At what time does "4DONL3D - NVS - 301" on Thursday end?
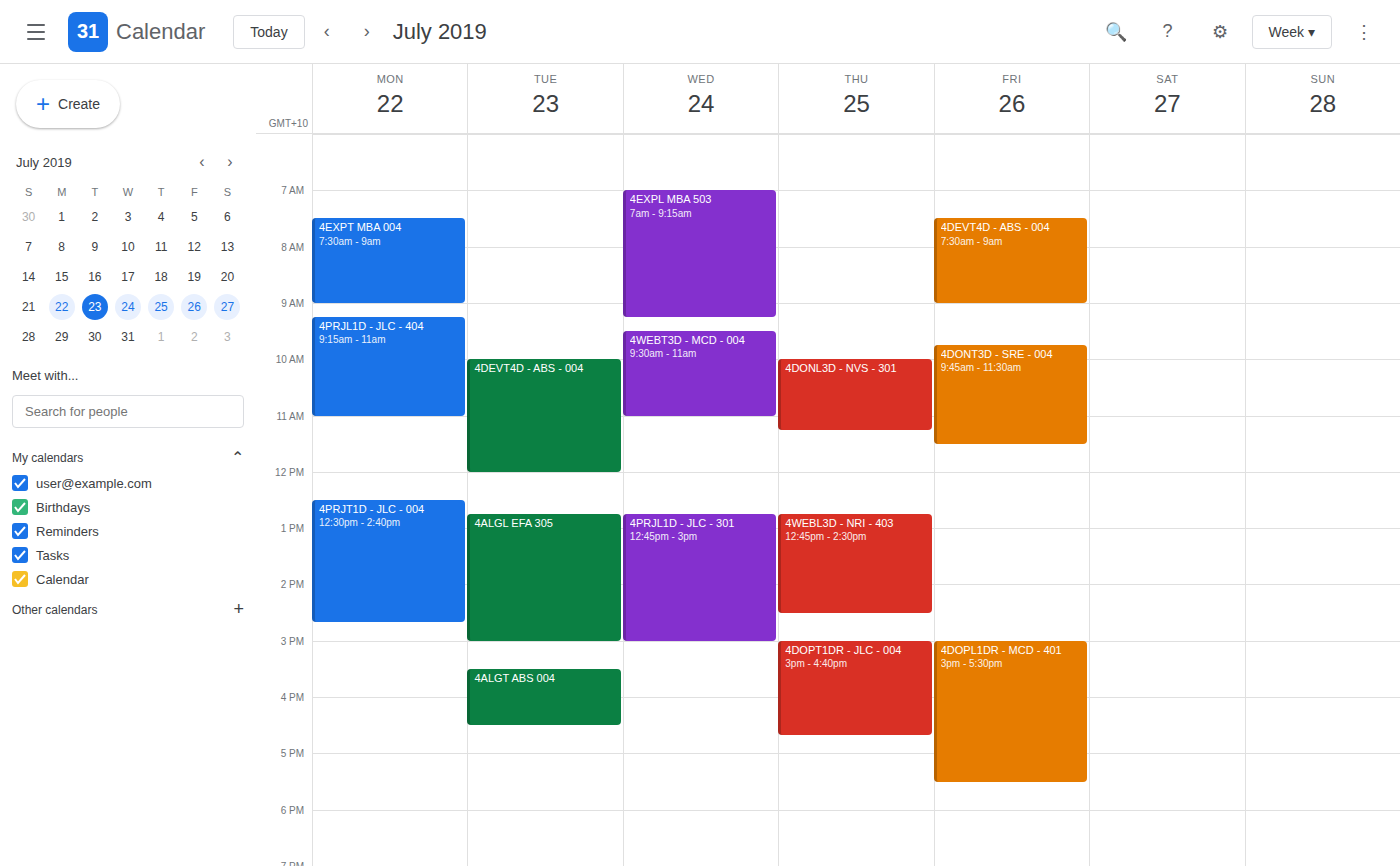
11:15 AM